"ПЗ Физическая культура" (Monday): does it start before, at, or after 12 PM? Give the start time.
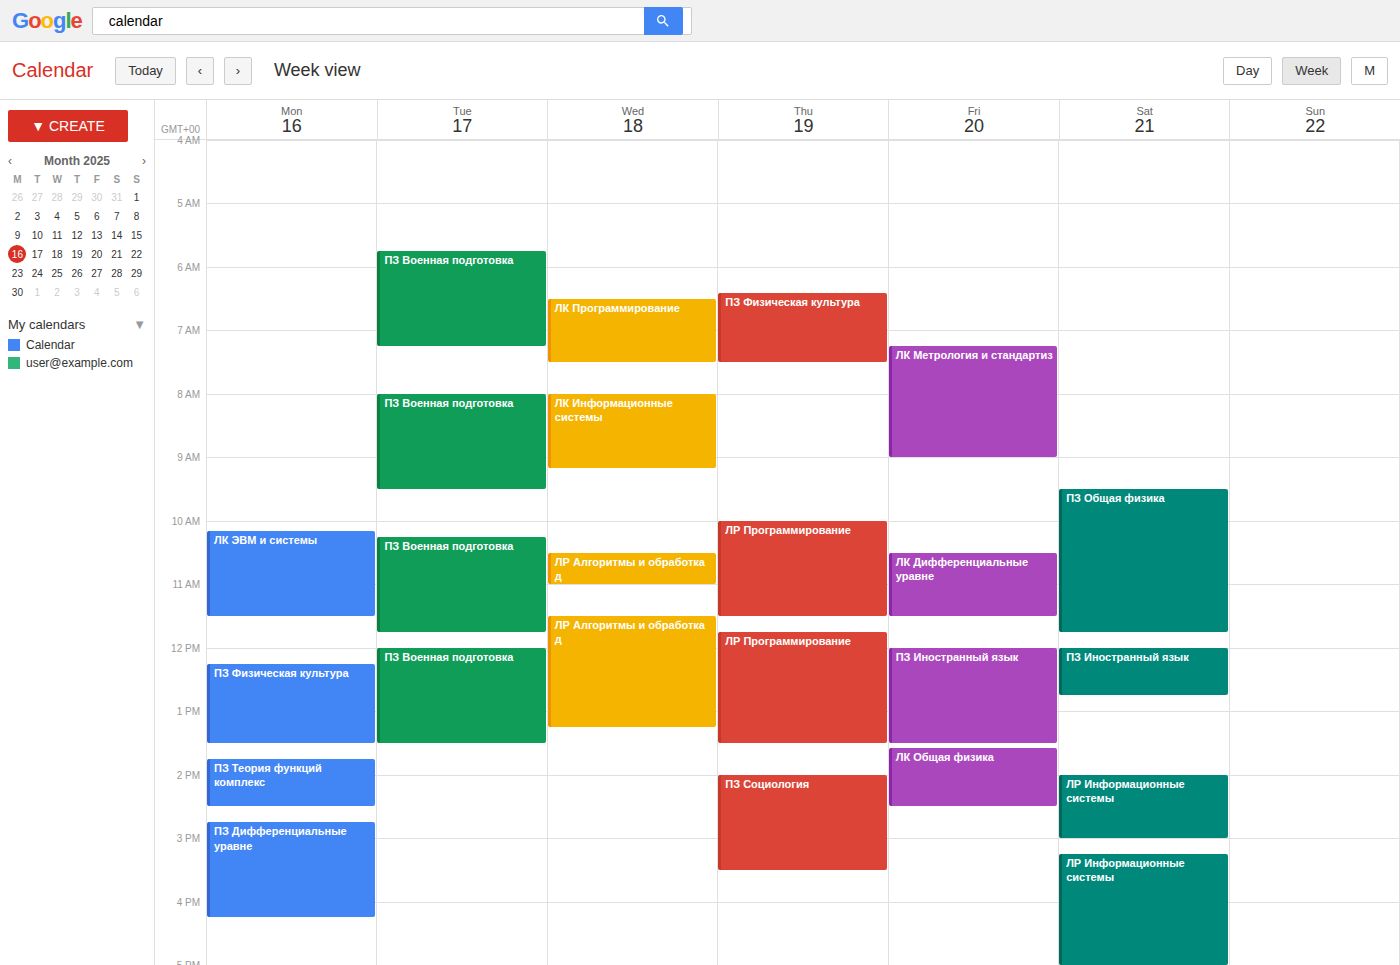
12:15 PM -- after 12 PM, 15 minutes below the 12 PM line.